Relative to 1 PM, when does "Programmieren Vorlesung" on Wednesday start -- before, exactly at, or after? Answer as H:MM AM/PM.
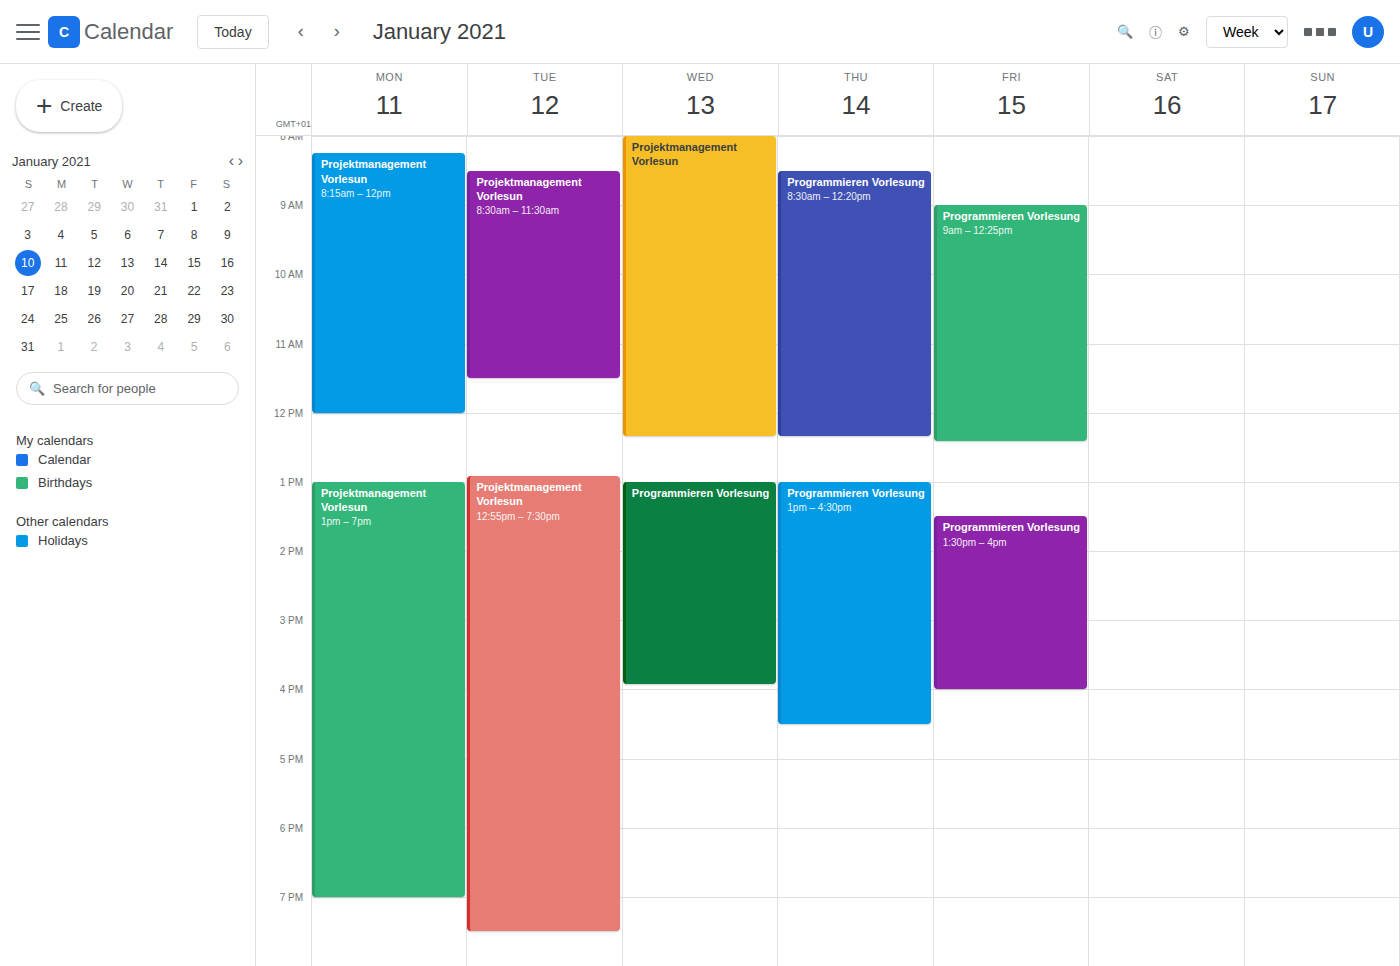
1:00 PM -- exactly at 1 PM, on the 1 PM line.